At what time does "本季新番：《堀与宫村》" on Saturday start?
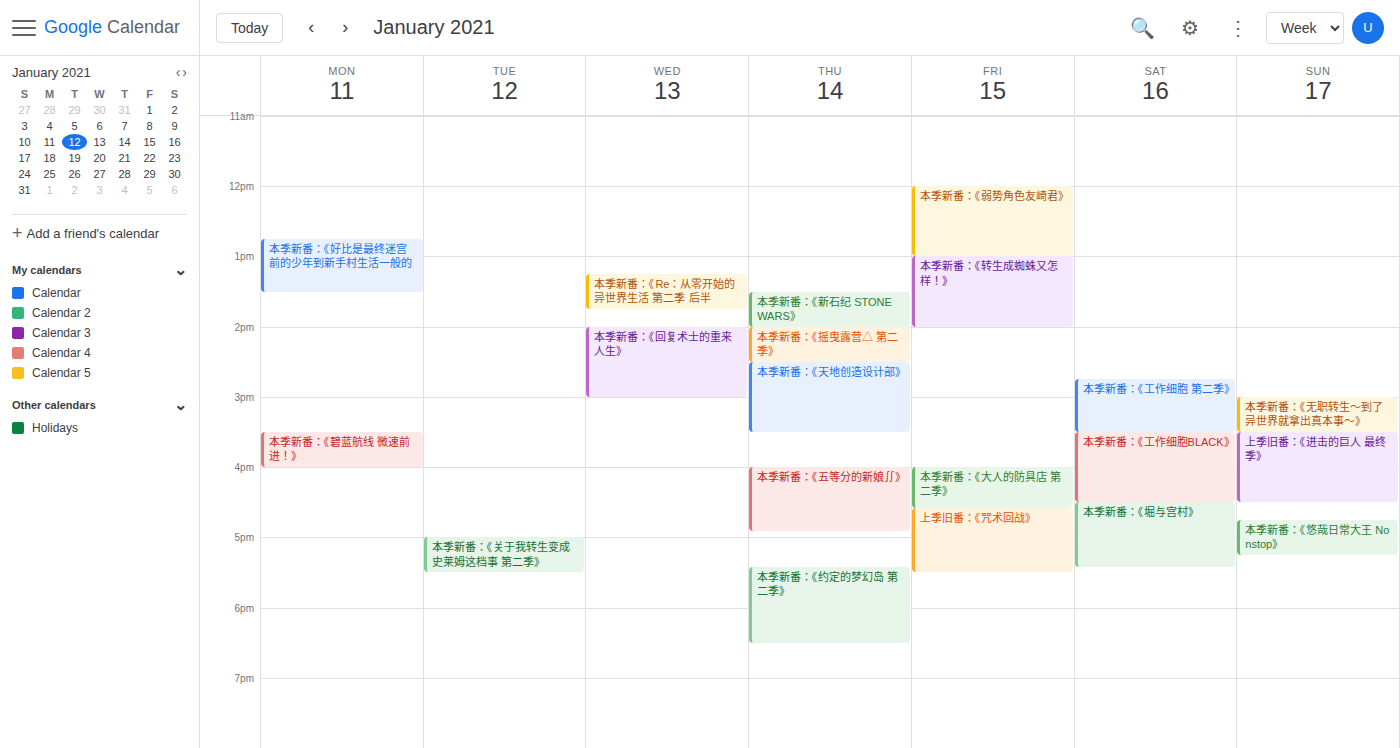
4:30 PM